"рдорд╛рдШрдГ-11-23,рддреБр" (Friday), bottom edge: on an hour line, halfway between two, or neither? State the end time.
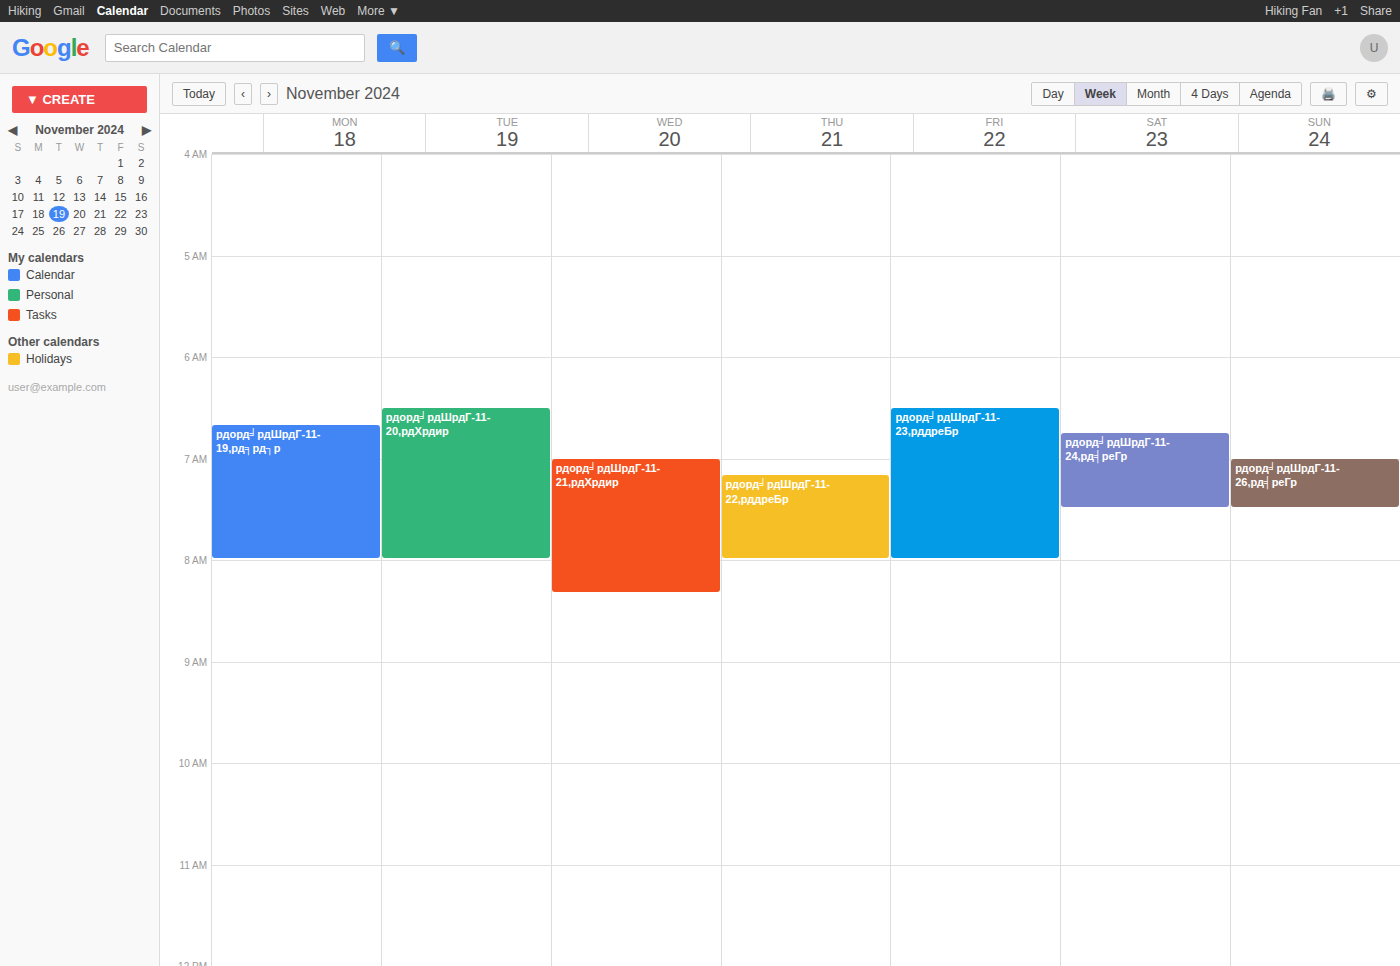
8:00 AM -- exactly on the 8 AM line.